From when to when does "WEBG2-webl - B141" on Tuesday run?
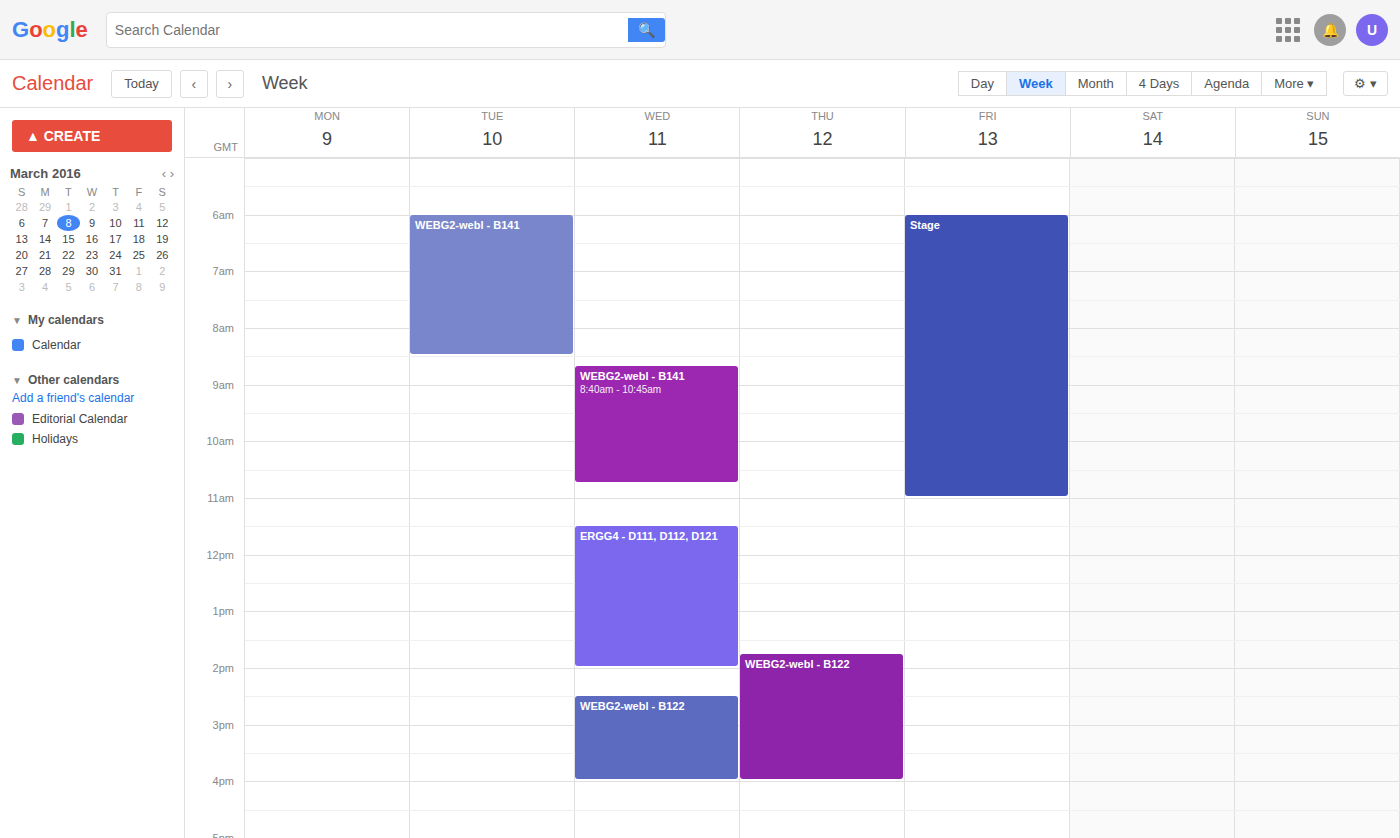
06:00 to 08:30